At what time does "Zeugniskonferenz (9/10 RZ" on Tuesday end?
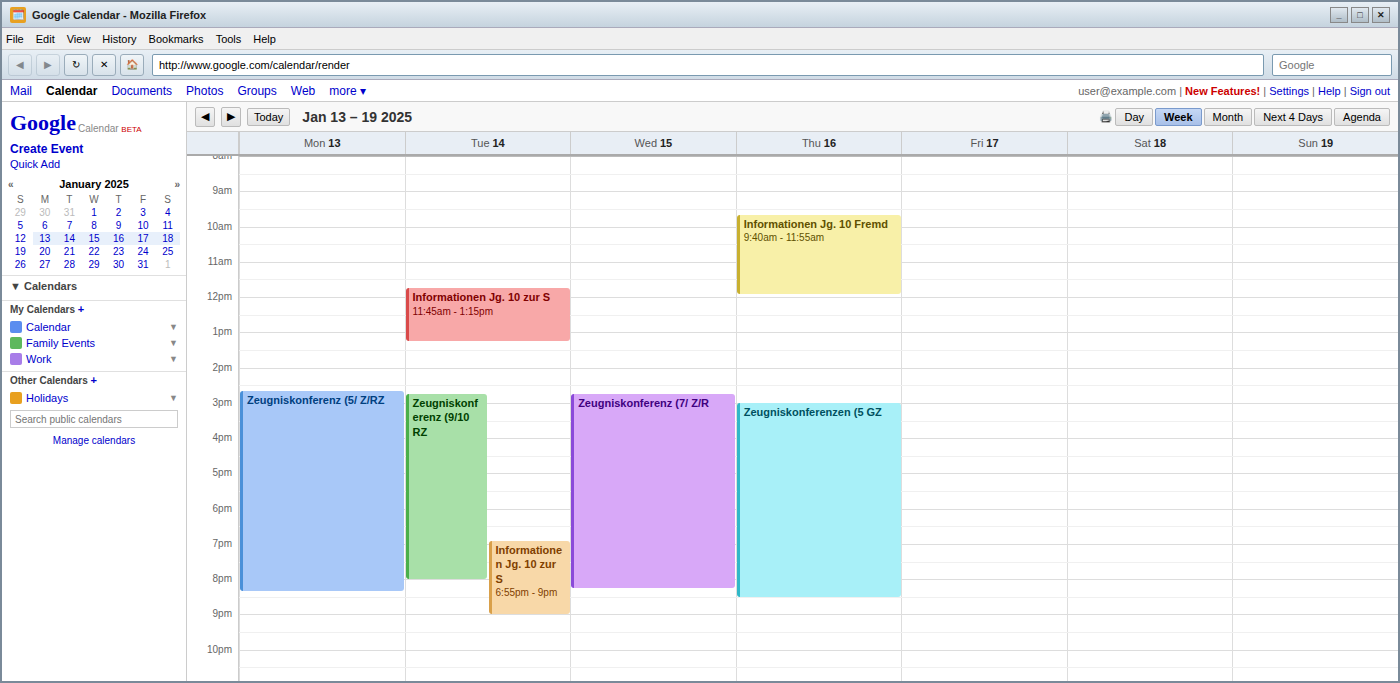
8:00 PM